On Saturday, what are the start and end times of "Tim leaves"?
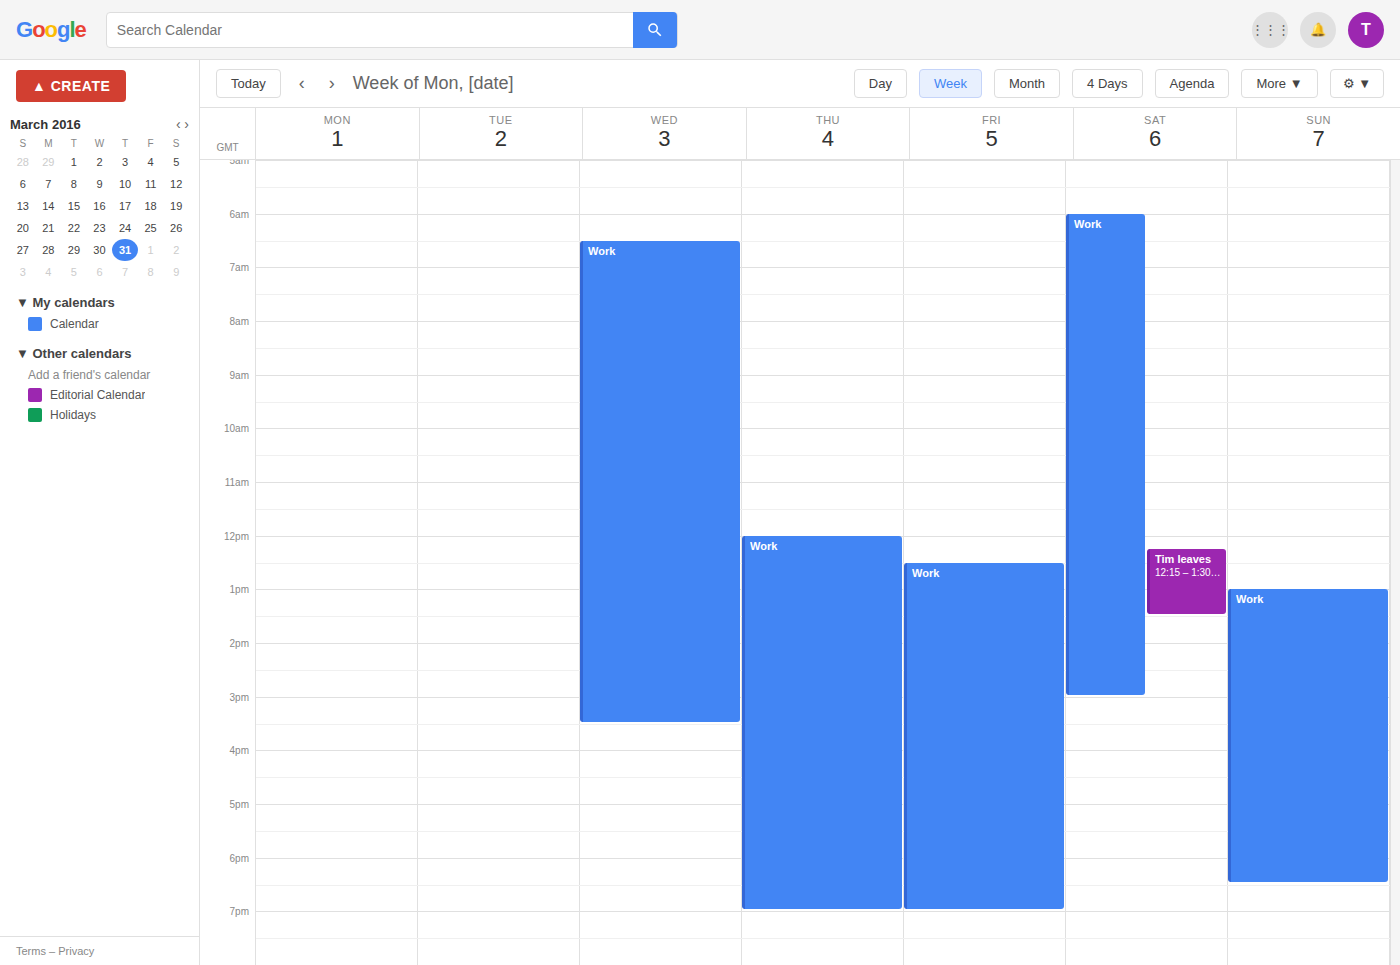
12:15 PM to 1:30 PM